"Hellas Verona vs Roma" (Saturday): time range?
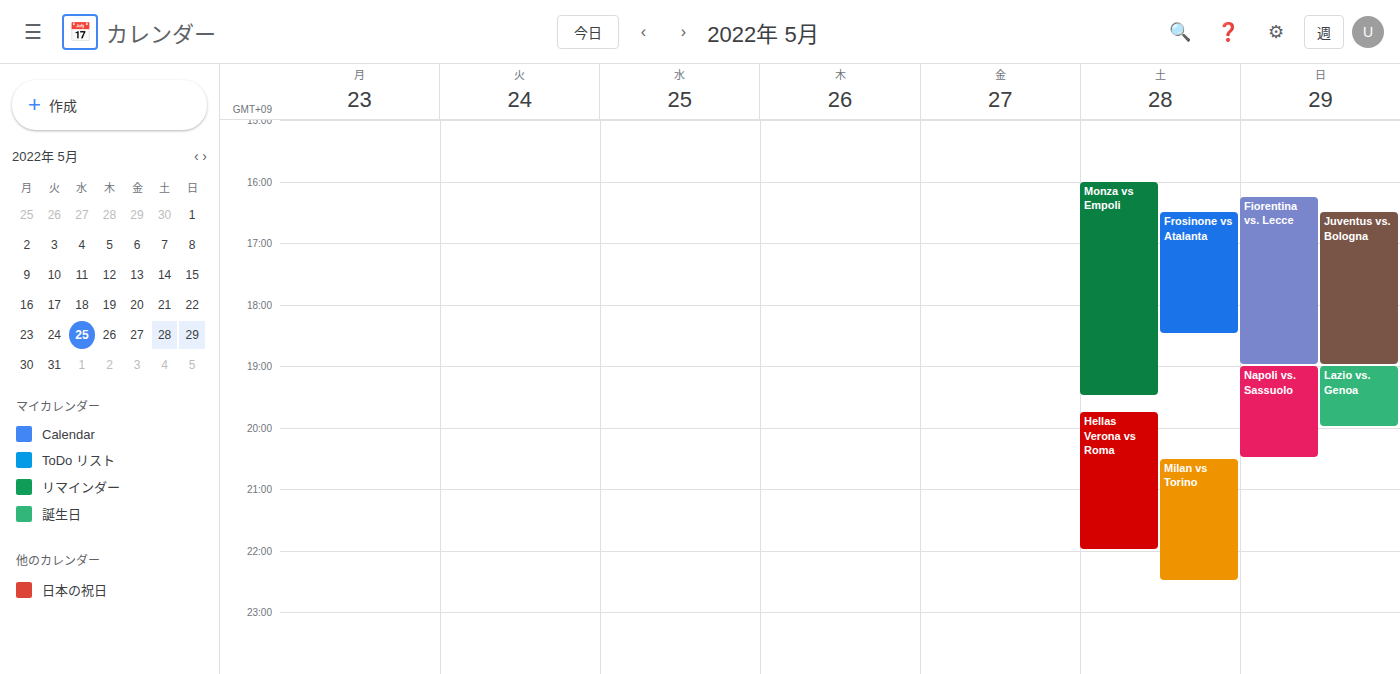
7:45 PM to 10:00 PM